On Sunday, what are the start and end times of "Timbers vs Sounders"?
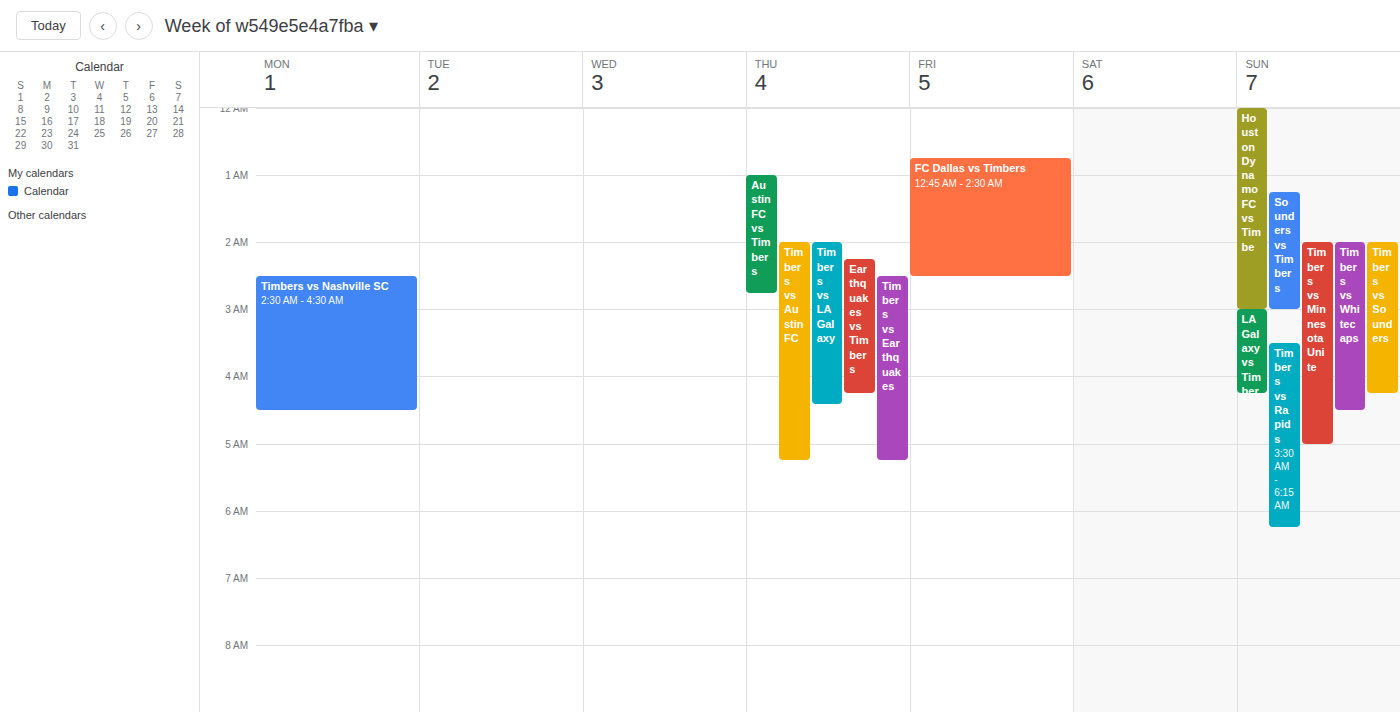
2:00 AM to 4:15 AM